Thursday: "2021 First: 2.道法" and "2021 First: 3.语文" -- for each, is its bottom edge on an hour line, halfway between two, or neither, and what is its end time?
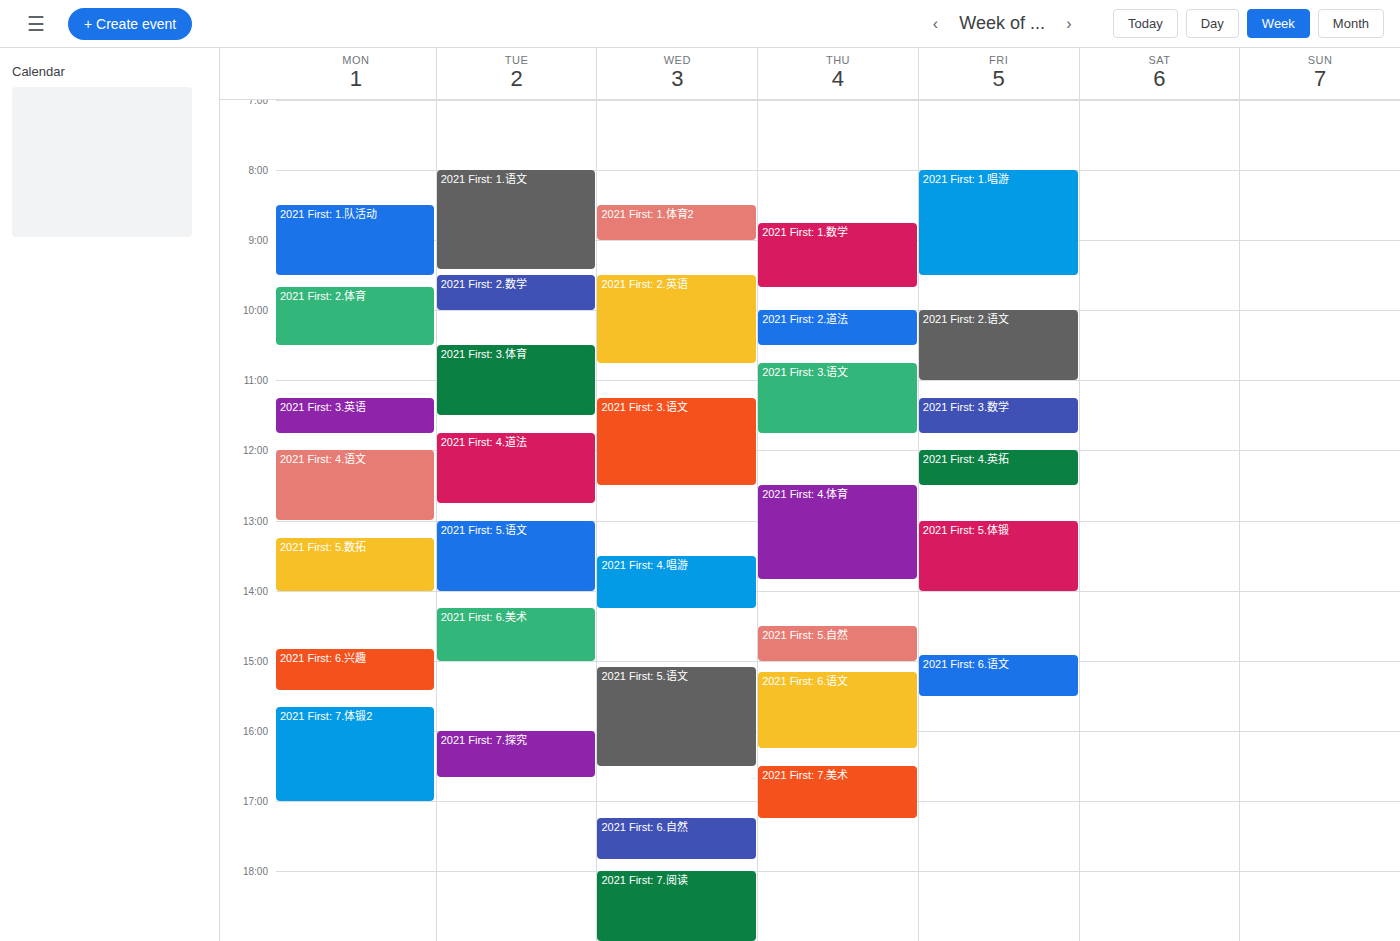
"2021 First: 2.道法": 10:30 AM, halfway between the 10 AM and 11 AM lines. "2021 First: 3.语文": 11:45 AM, neither: three quarters of the way from the 11 AM line to the 12 PM line.